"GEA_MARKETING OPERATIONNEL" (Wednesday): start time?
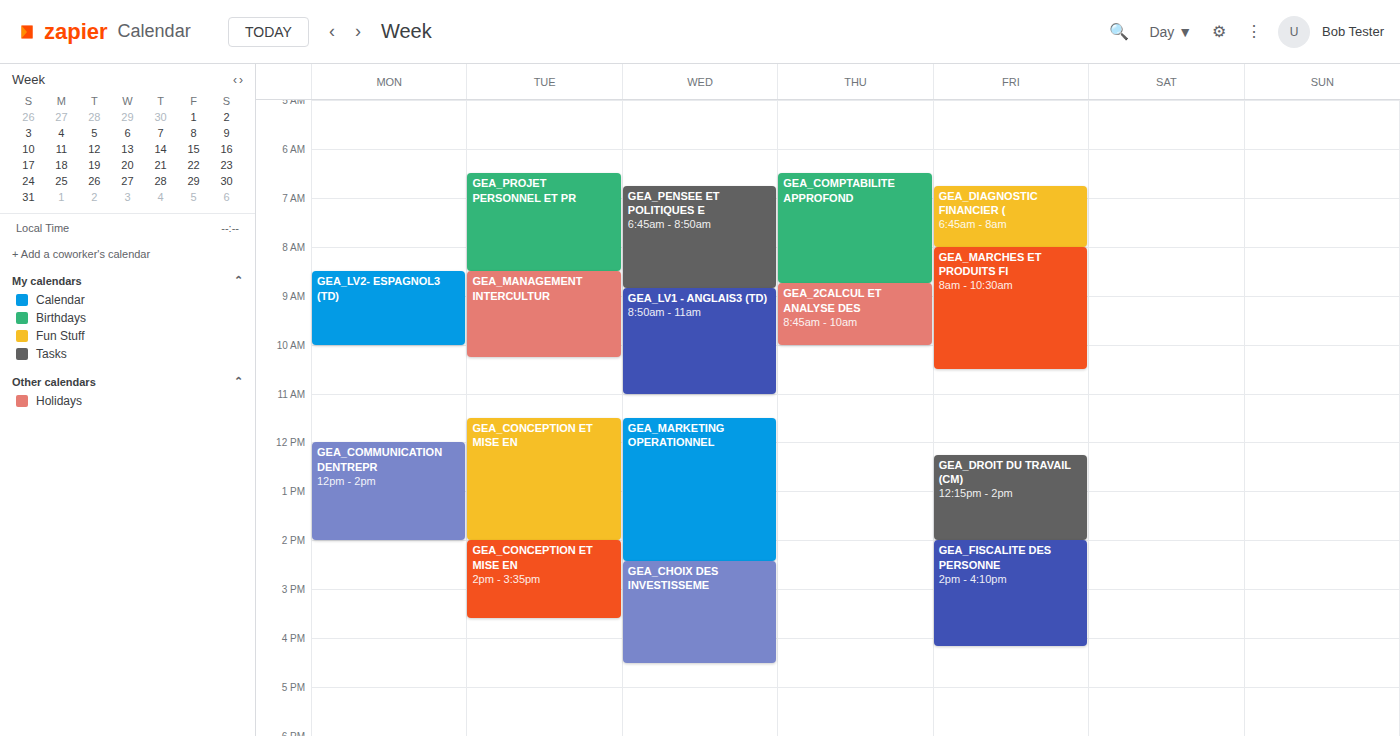
11:30 AM